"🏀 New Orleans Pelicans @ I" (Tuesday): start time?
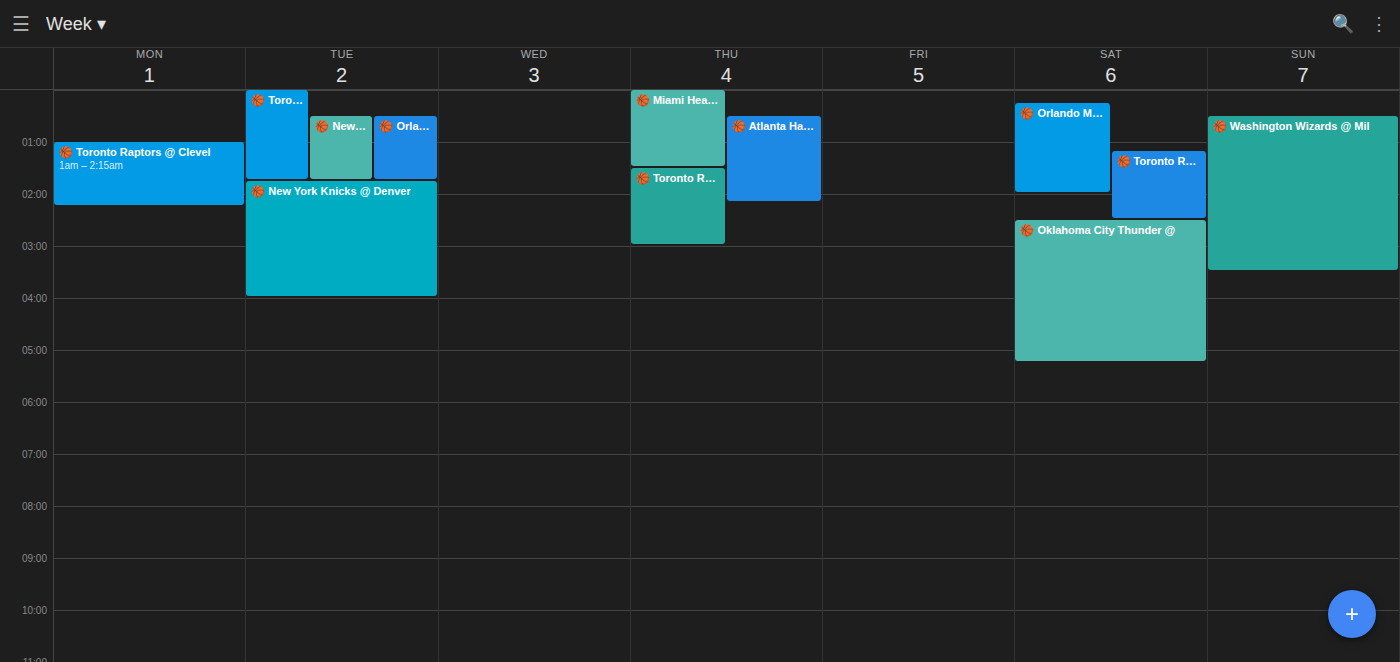
12:30 AM